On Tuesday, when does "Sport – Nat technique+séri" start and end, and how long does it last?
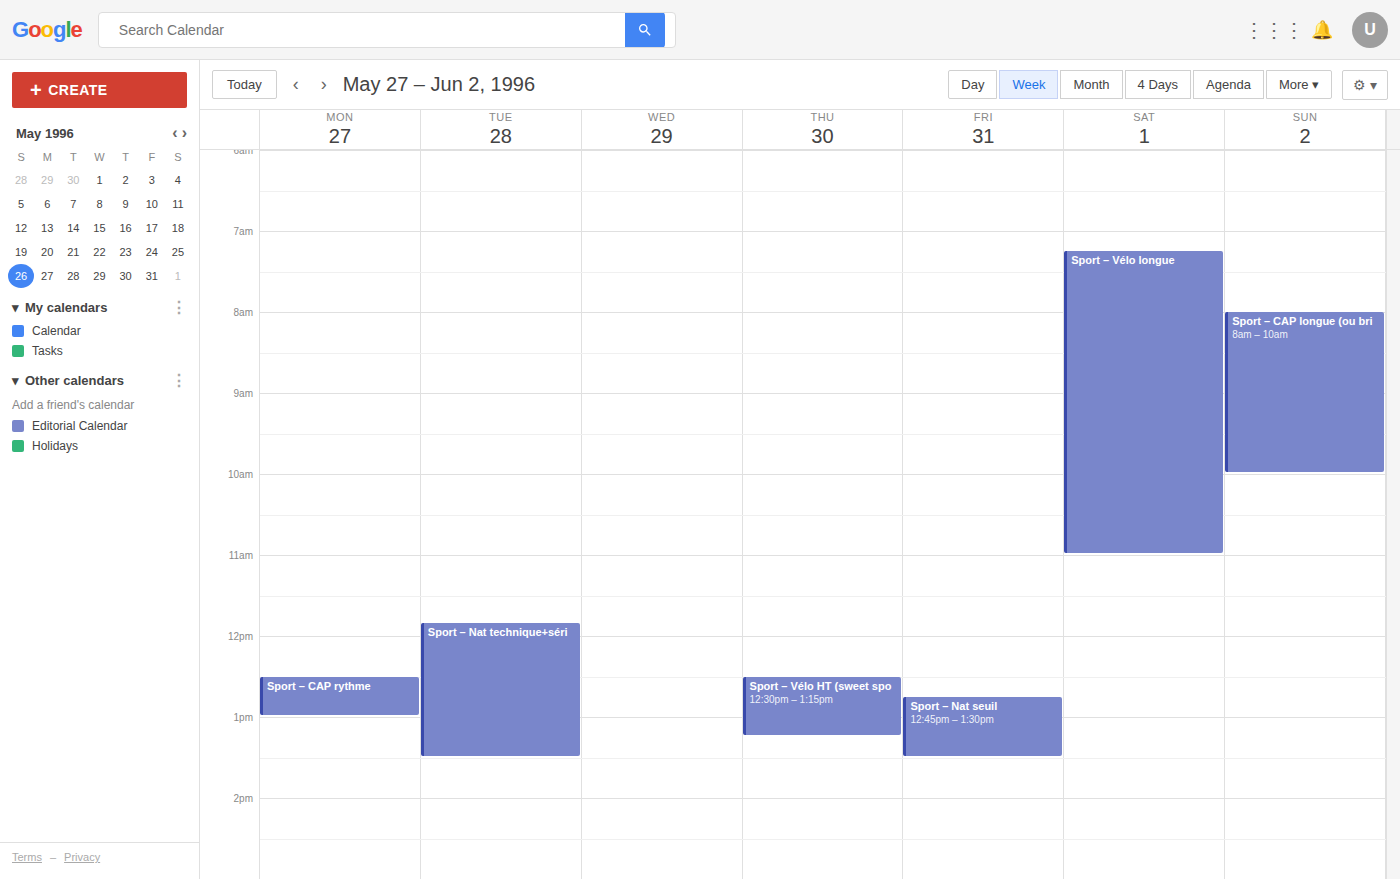
11:50 AM to 1:30 PM, 1 hour 40 minutes